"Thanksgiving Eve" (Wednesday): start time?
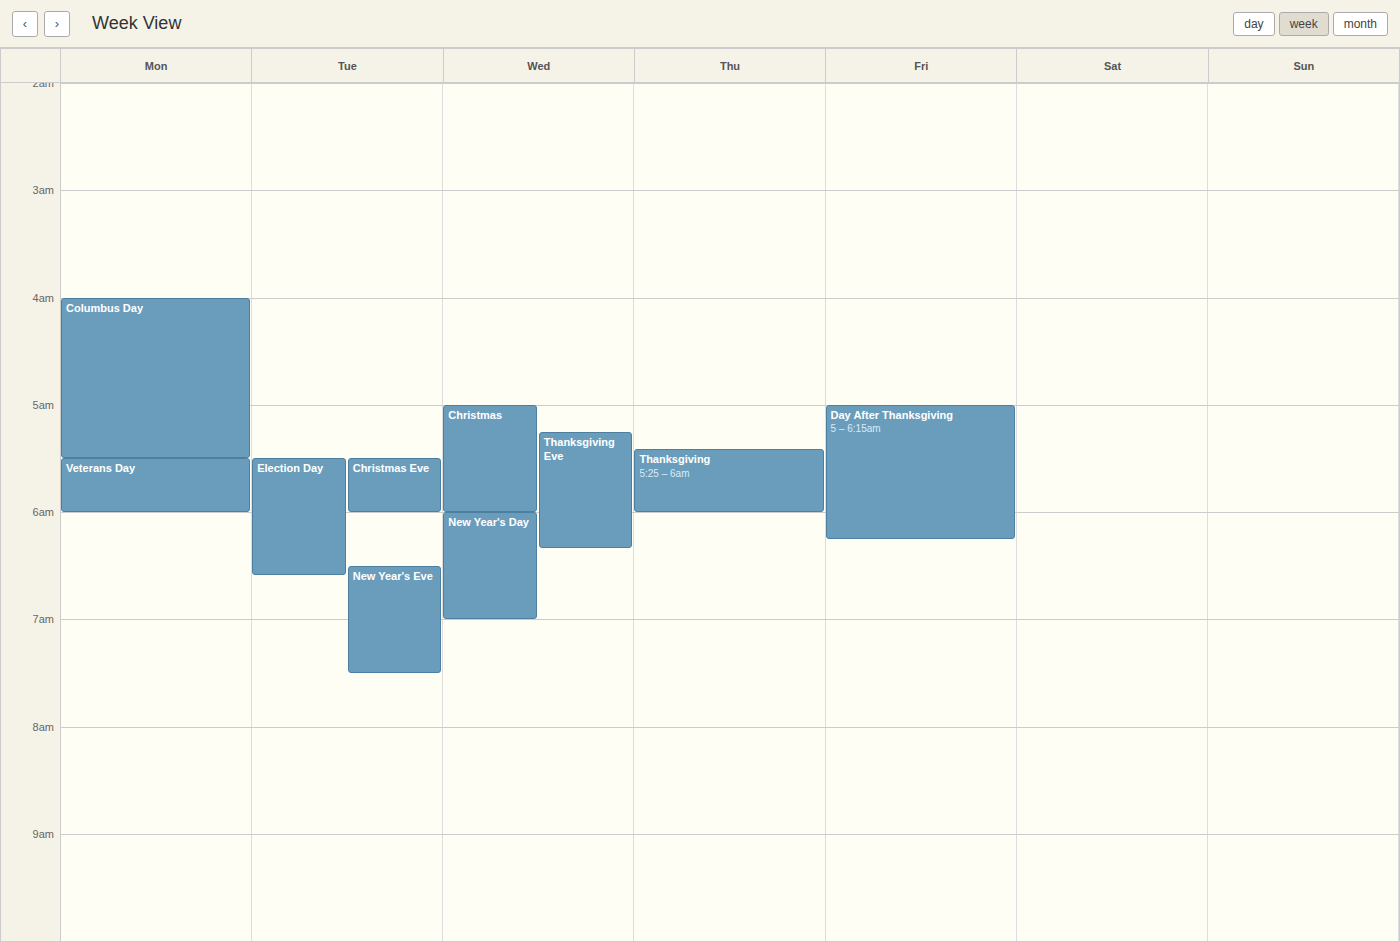
5:15 AM